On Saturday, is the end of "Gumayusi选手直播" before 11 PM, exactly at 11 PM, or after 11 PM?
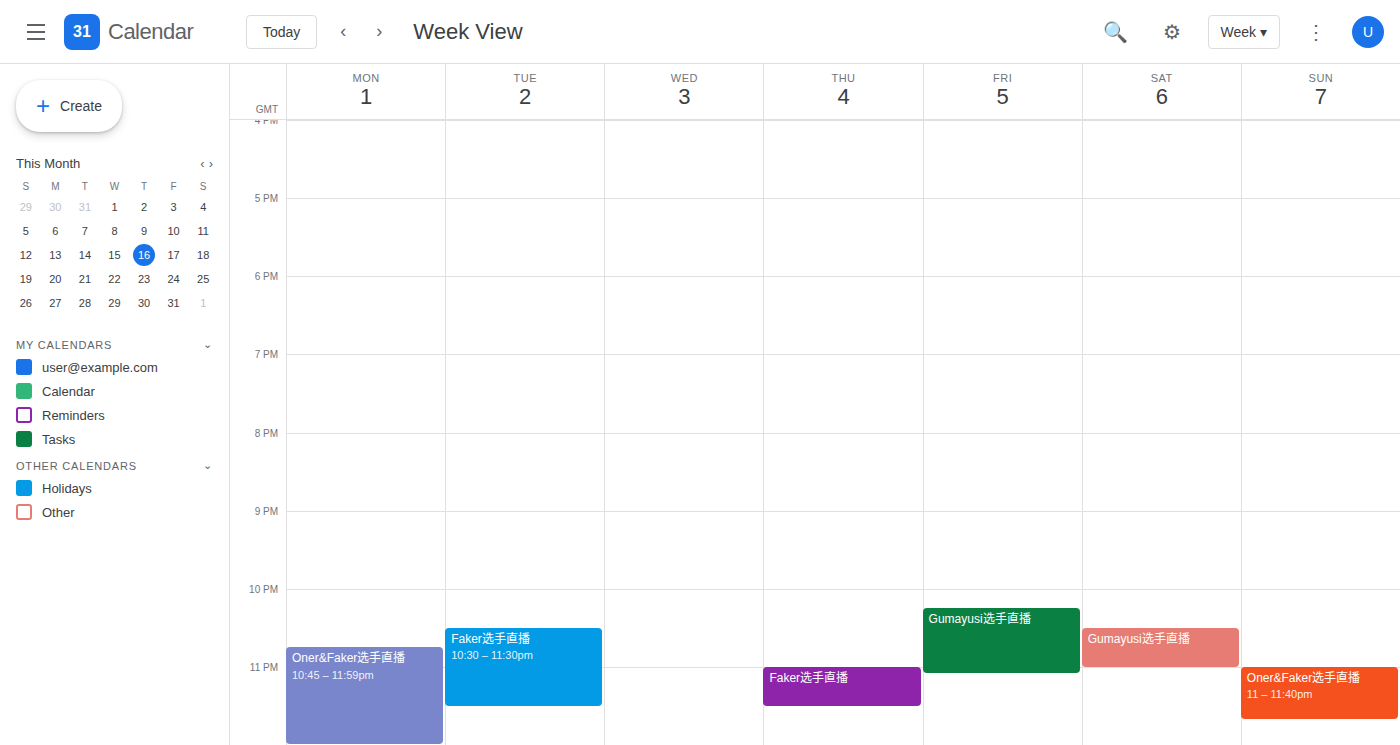
11:00 PM -- exactly at 11 PM, on the 11 PM line.